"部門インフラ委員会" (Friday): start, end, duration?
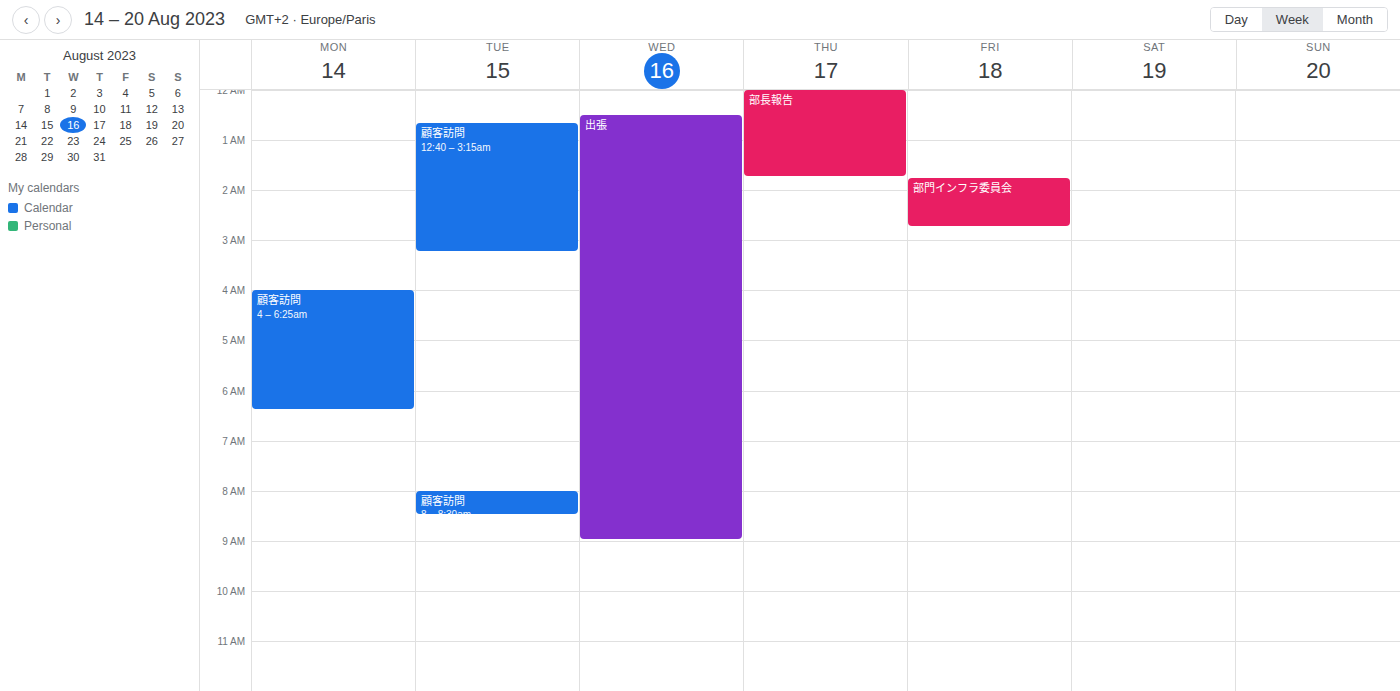
1:45 AM to 2:45 AM, 1 hour